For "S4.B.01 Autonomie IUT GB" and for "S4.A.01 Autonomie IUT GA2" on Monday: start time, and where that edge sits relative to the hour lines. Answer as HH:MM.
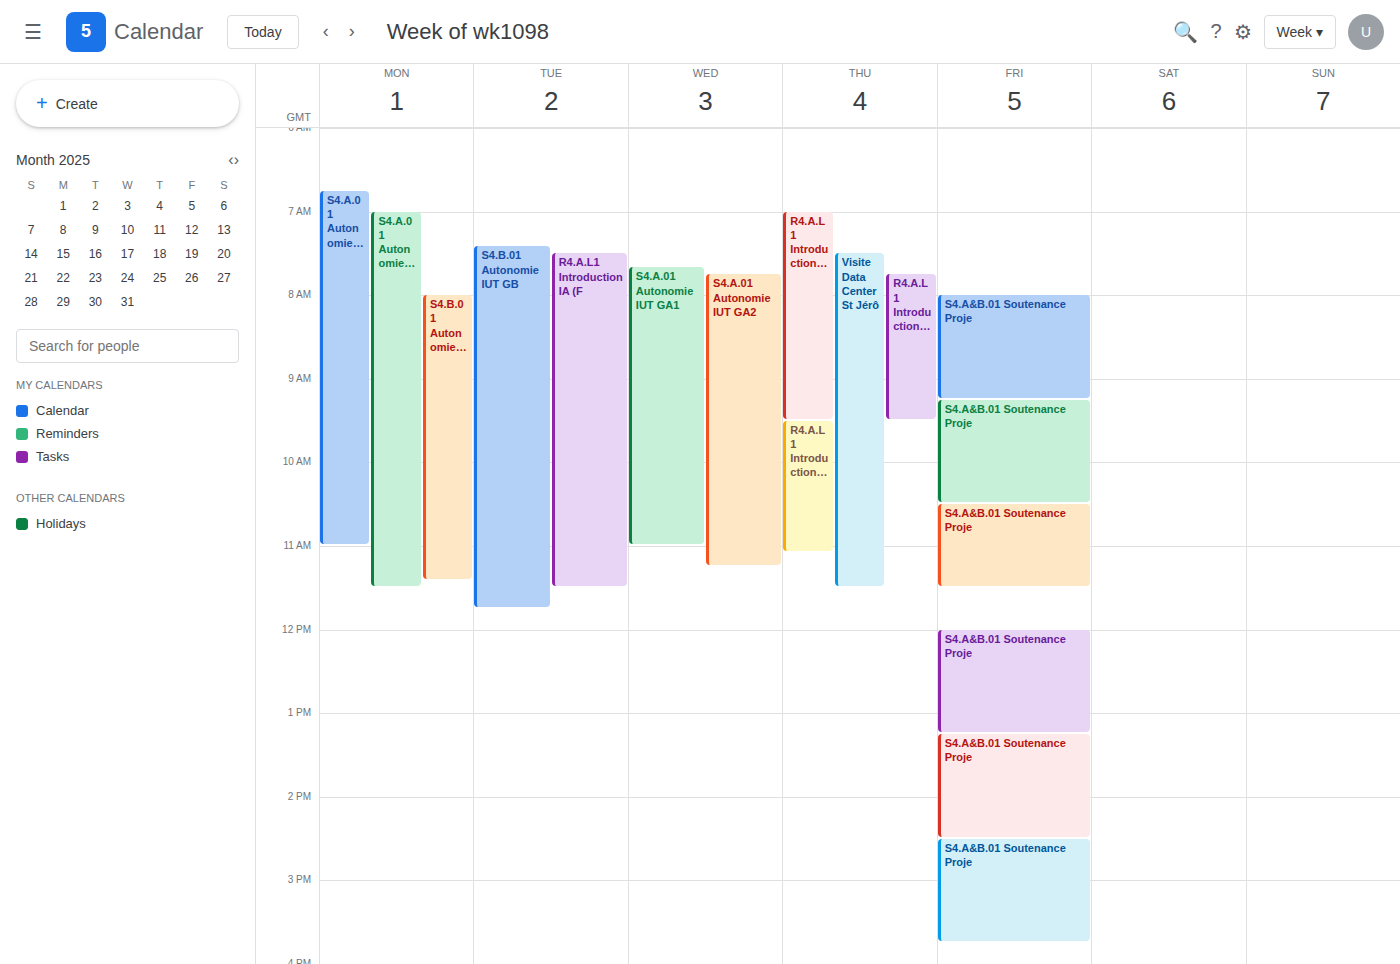
"S4.B.01 Autonomie IUT GB": 08:00, exactly on the 08:00 line. "S4.A.01 Autonomie IUT GA2": 07:00, exactly on the 07:00 line.